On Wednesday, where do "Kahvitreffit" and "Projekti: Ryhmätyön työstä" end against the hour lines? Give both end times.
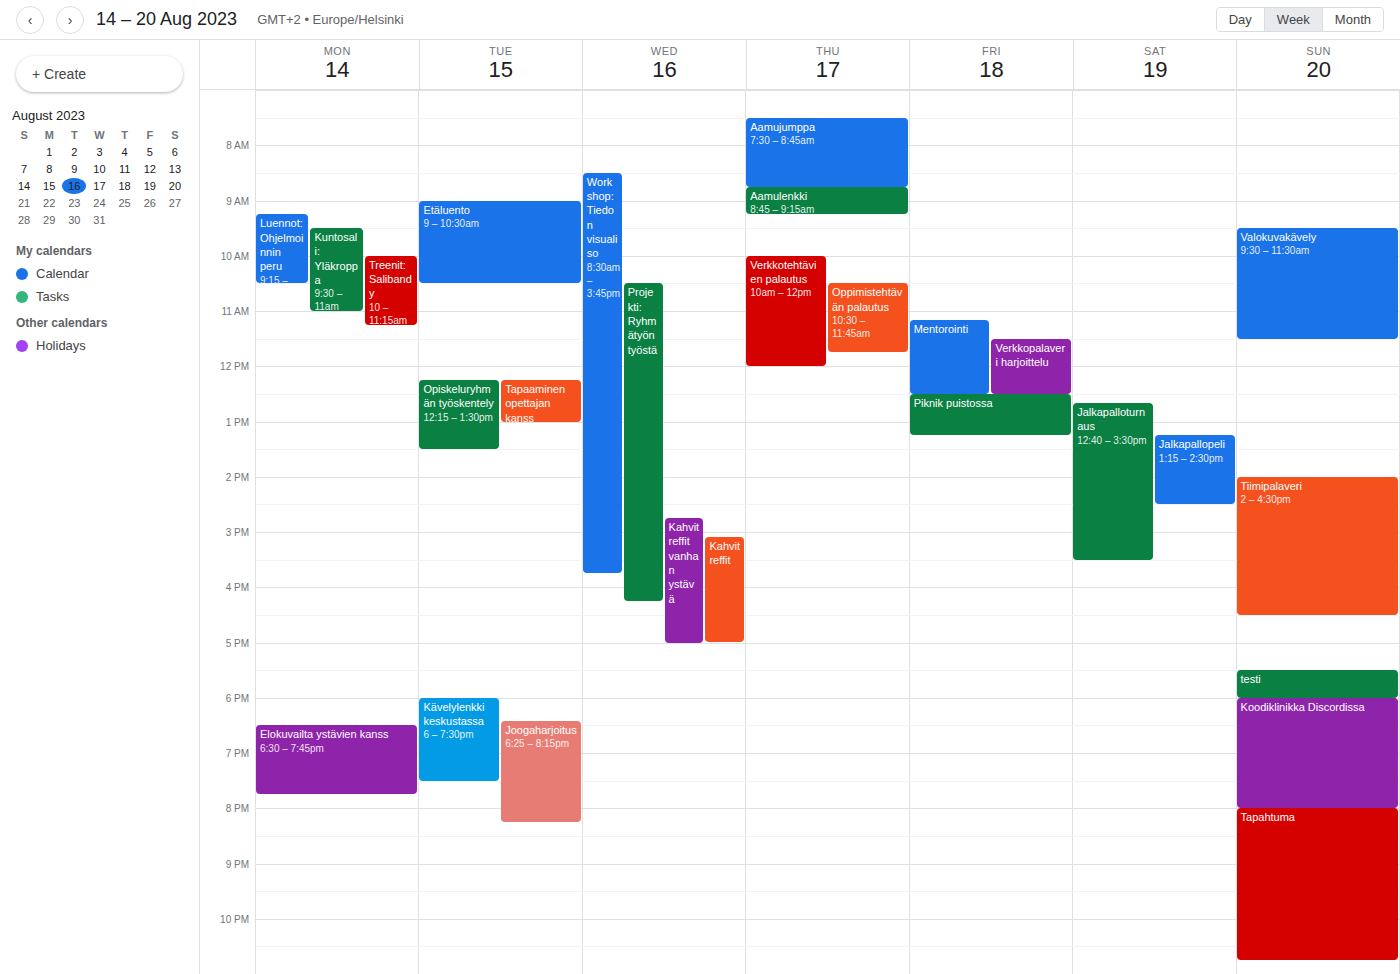
"Kahvitreffit": 5:00 PM, exactly on the 5 PM line. "Projekti: Ryhmätyön työstä": 4:15 PM, neither: a quarter of the way from the 4 PM line to the 5 PM line.